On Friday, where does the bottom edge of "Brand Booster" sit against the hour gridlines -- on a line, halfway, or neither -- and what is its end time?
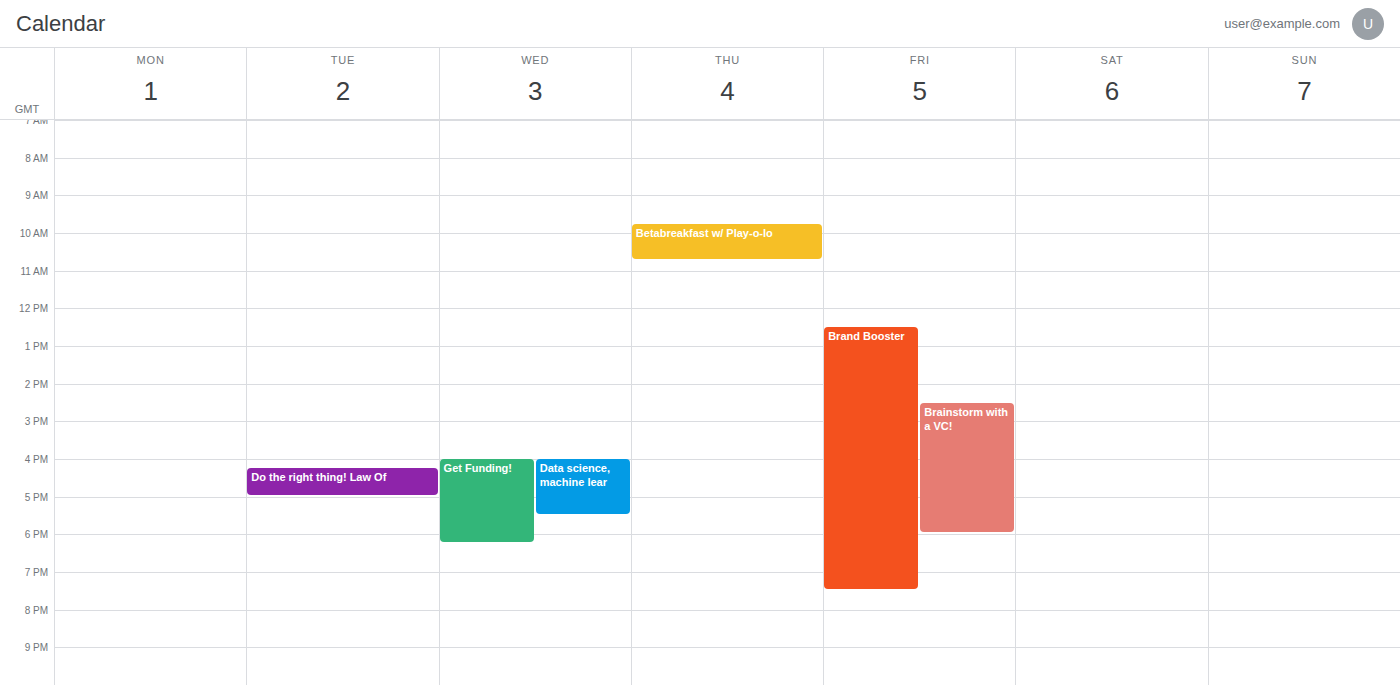
7:30 PM -- halfway between the 7 PM and 8 PM lines.